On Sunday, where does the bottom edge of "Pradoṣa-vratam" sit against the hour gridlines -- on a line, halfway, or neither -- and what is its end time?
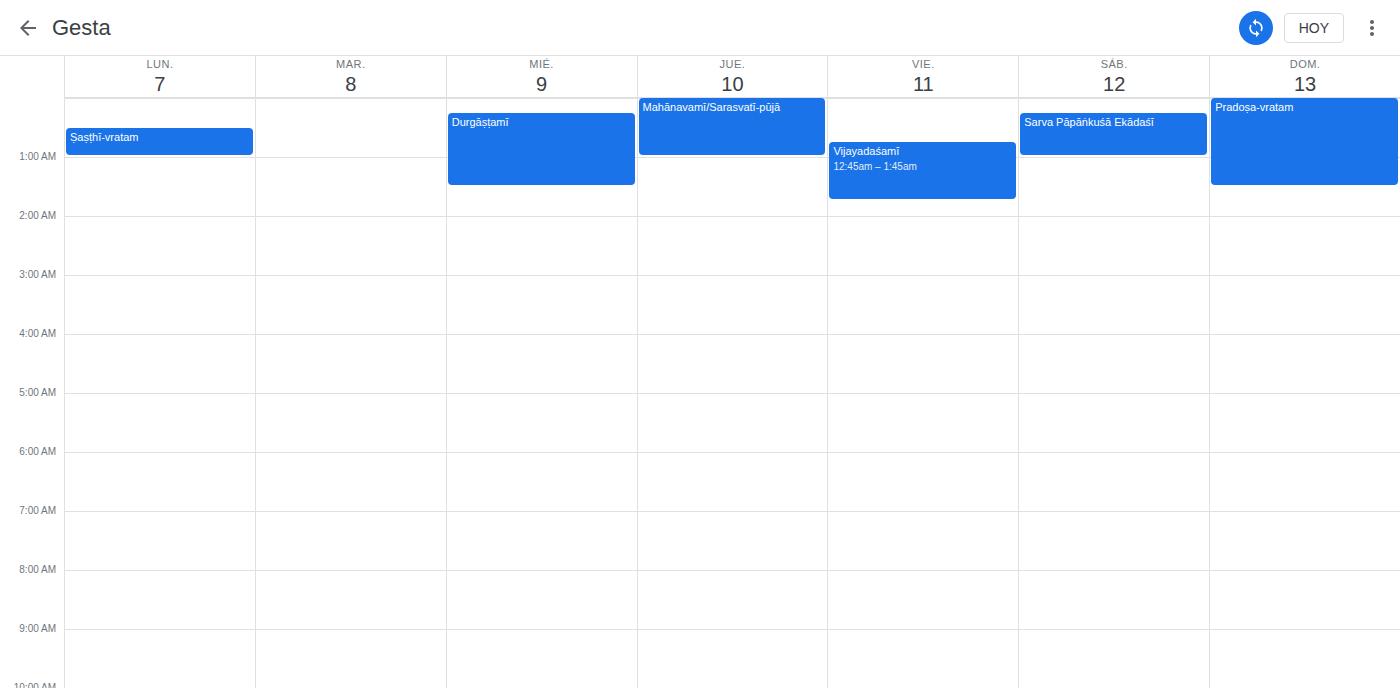
1:30 AM -- halfway between the 1 AM and 2 AM lines.